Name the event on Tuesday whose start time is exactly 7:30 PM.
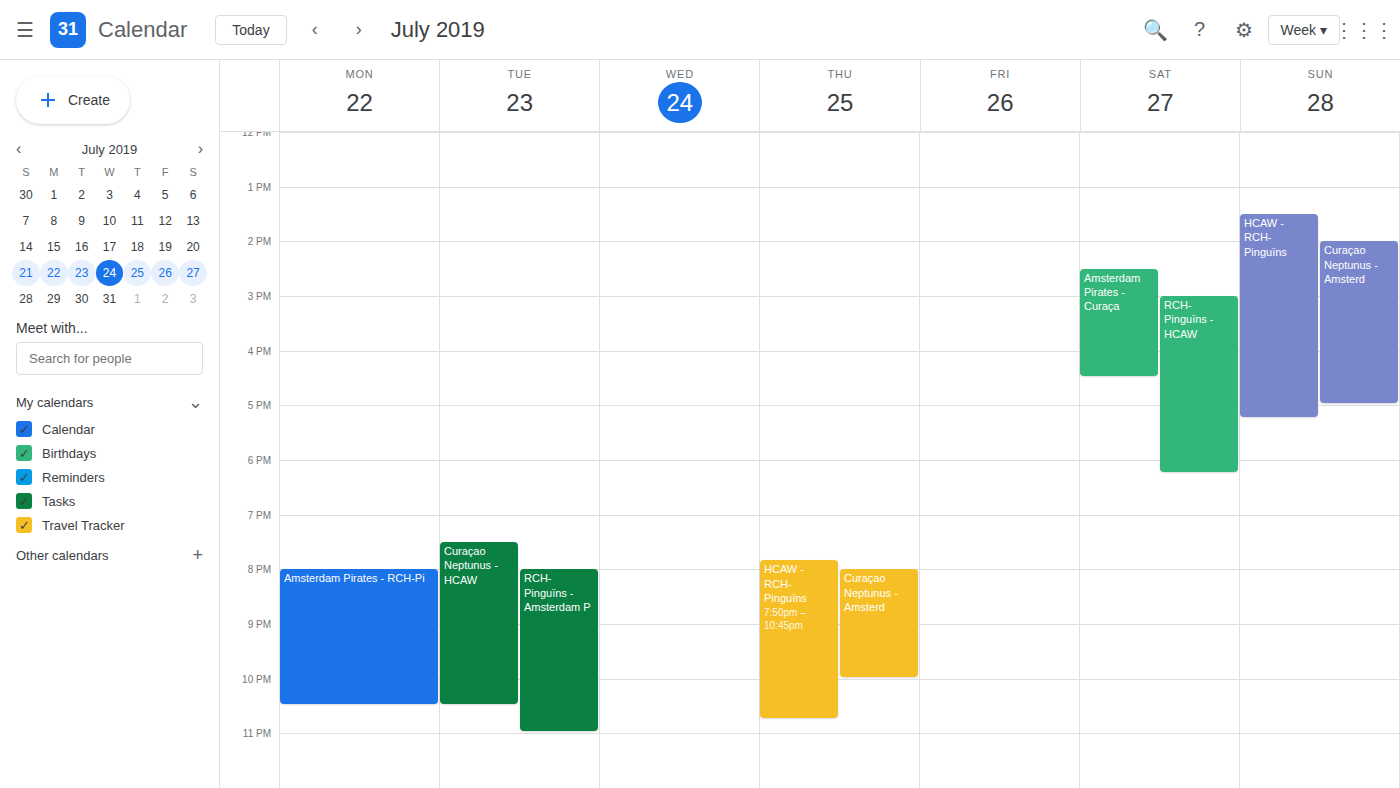
"Curaçao Neptunus - HCAW"